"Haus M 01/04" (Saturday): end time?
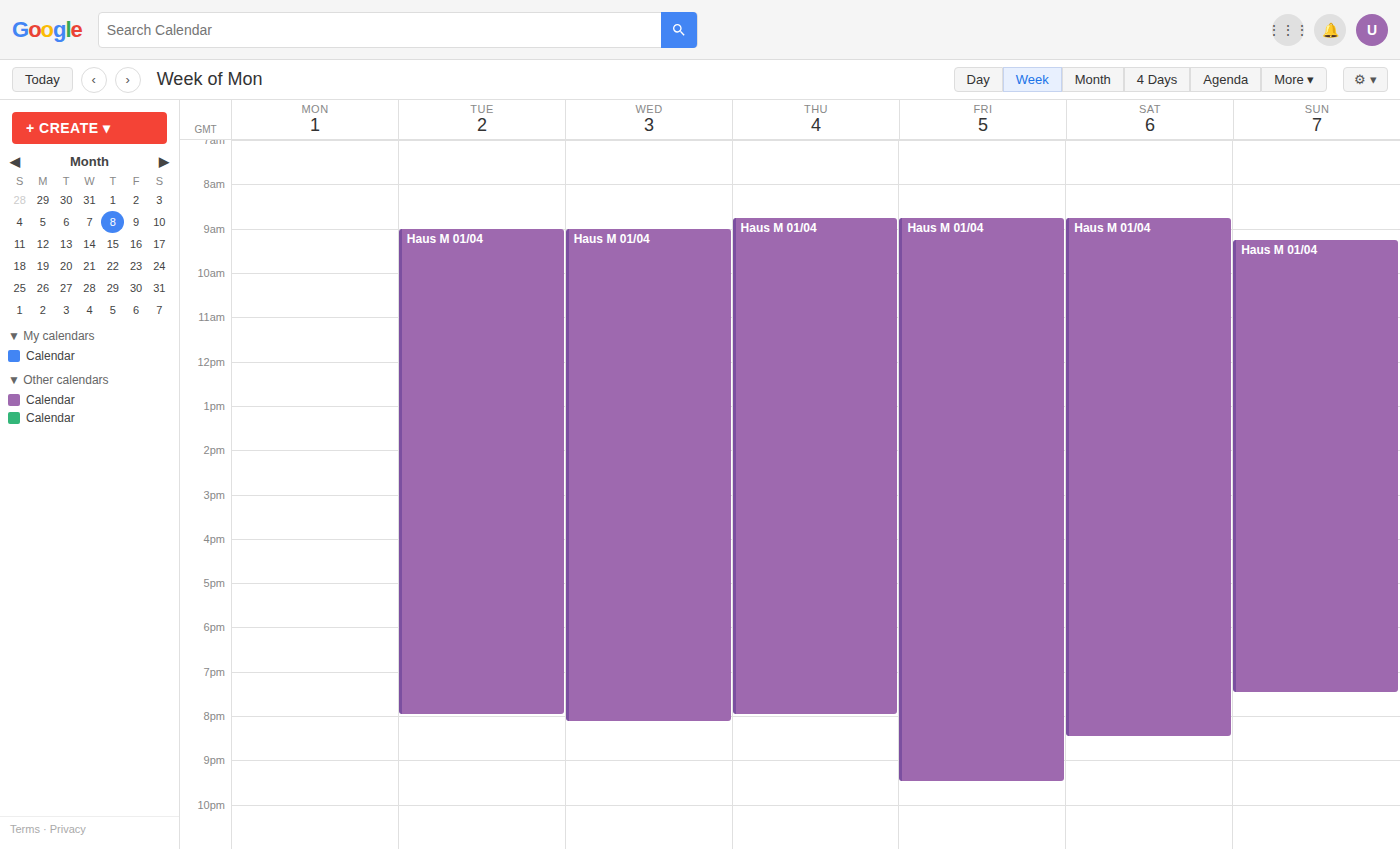
8:30 PM